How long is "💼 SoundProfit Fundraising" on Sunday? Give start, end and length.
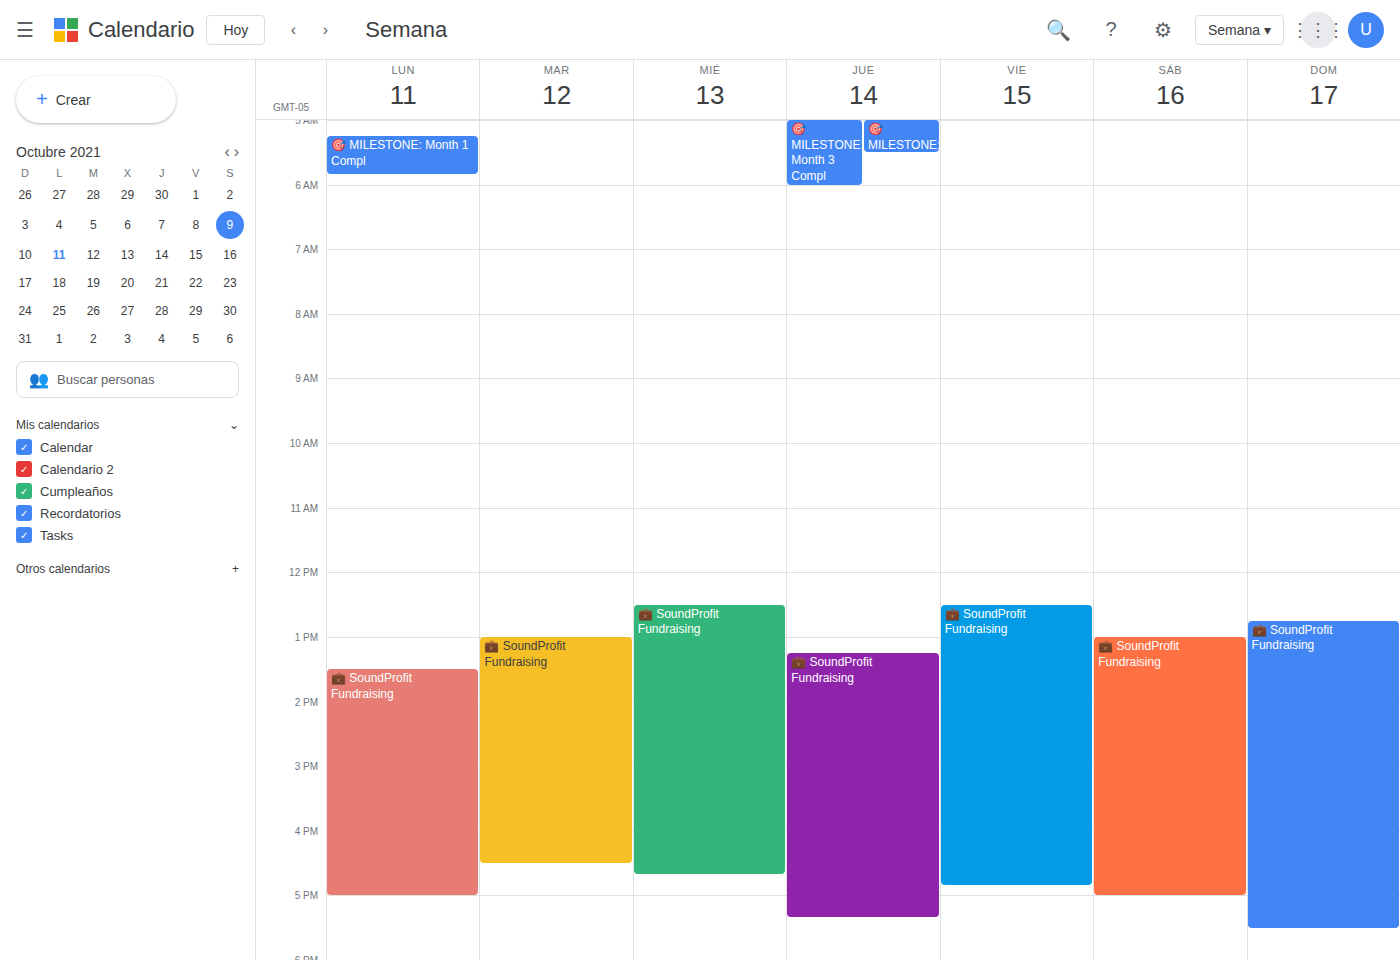
12:45 PM to 5:30 PM, 4 hours 45 minutes